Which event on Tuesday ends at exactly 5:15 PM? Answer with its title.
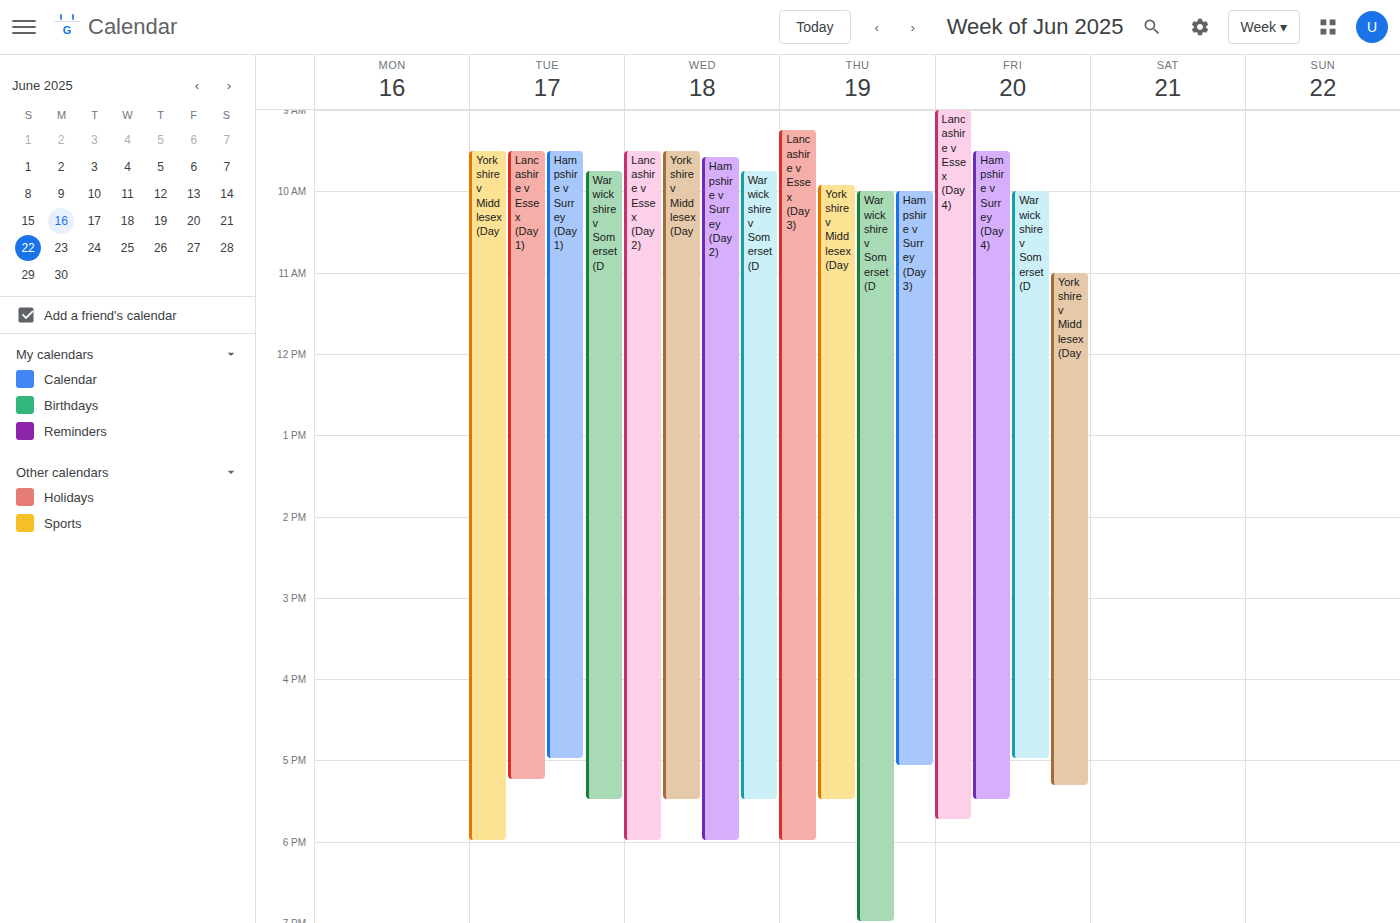
"Lancashire v Essex (Day 1)"